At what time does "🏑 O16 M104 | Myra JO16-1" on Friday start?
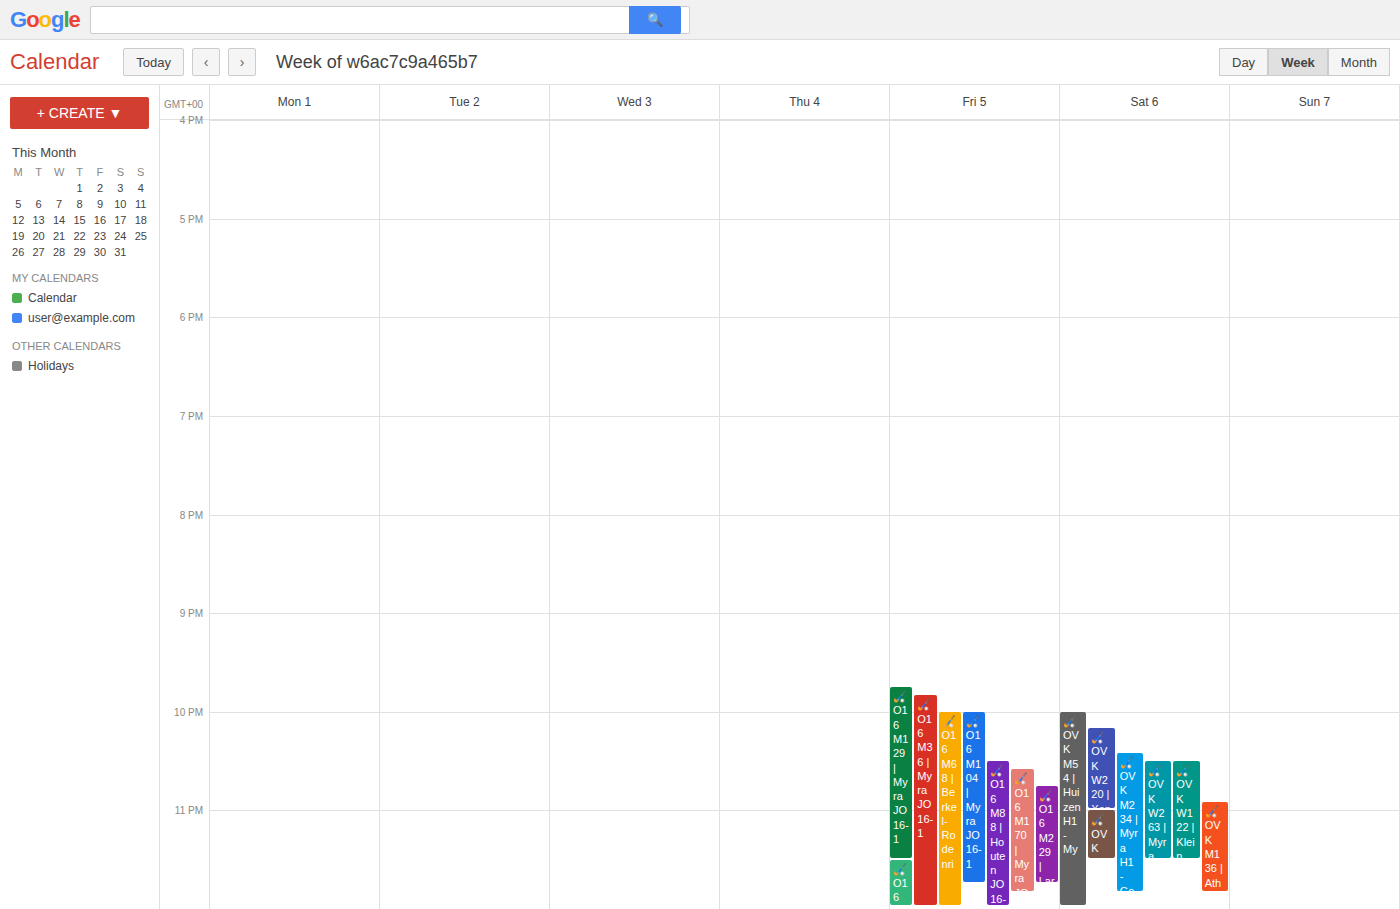
10:00 PM